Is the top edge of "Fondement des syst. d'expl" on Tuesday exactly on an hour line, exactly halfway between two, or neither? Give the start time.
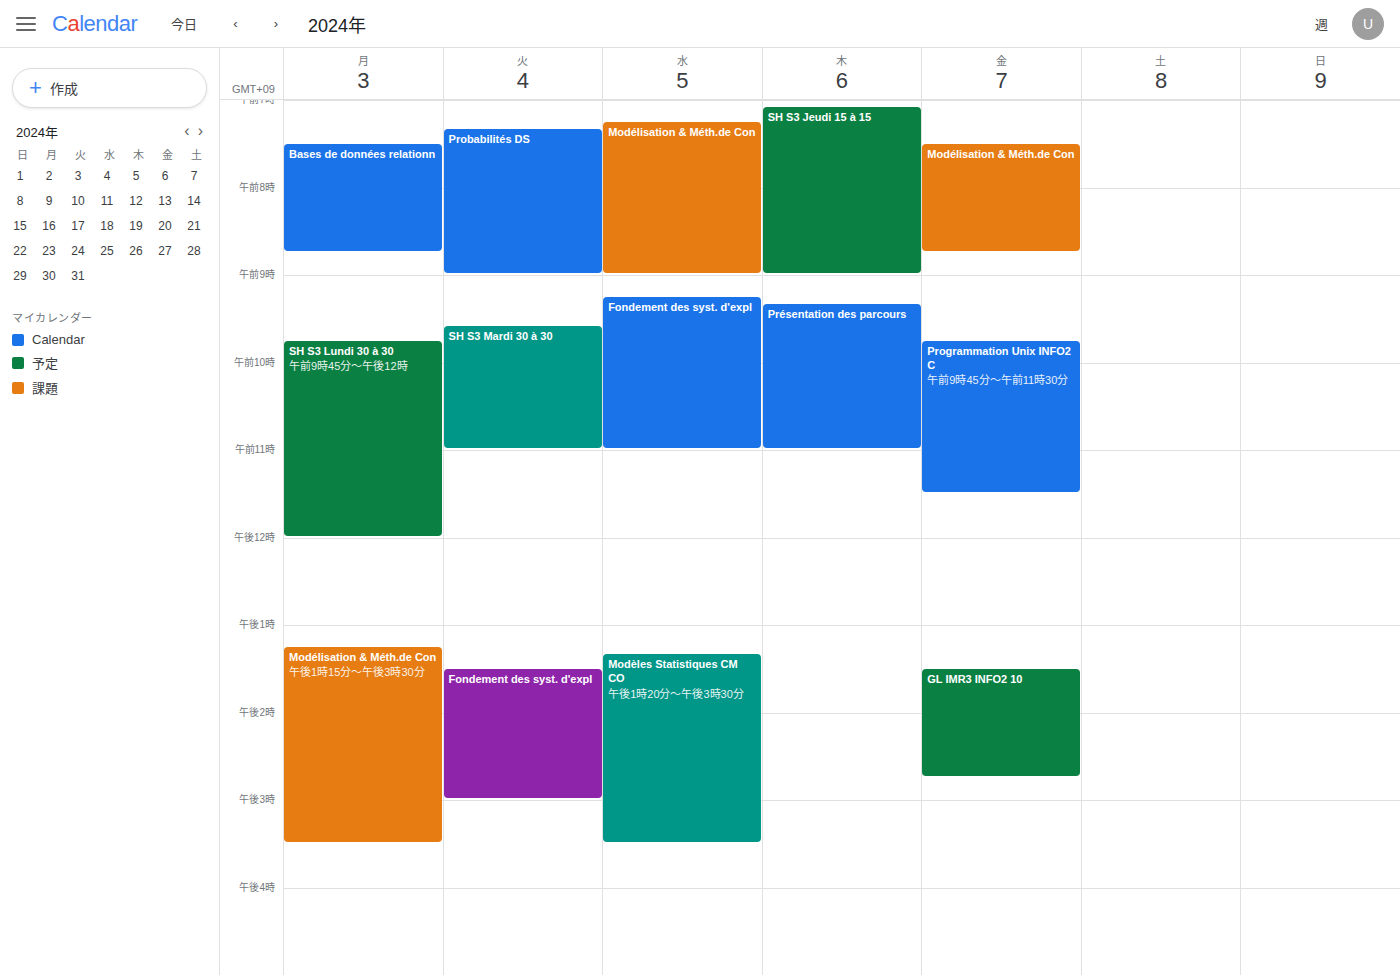
1:30 PM -- halfway between the 1 PM and 2 PM lines.